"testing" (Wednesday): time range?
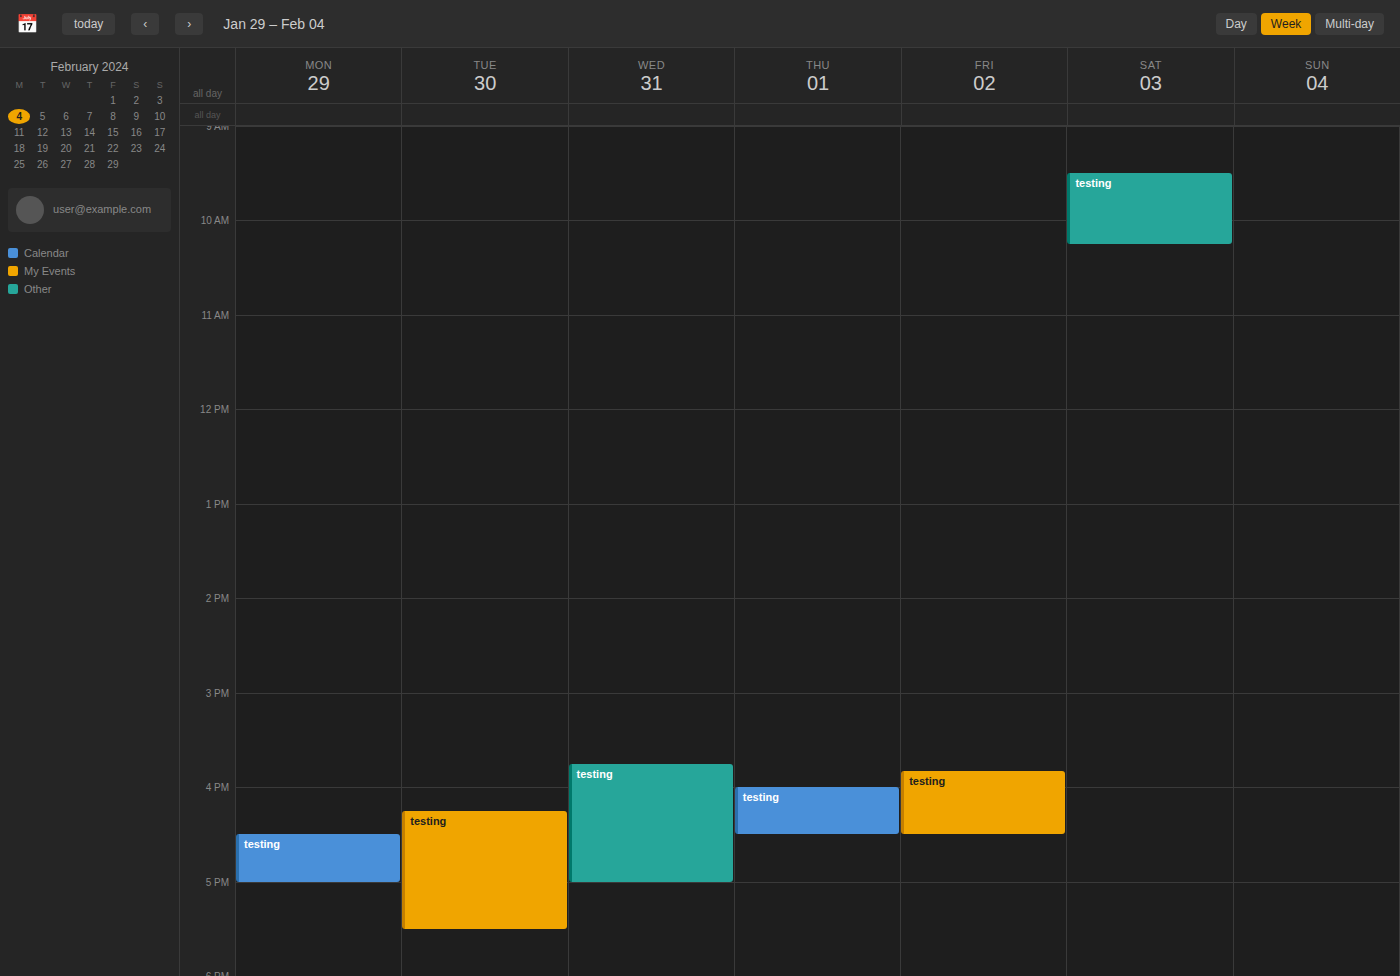
3:45 PM to 5:00 PM